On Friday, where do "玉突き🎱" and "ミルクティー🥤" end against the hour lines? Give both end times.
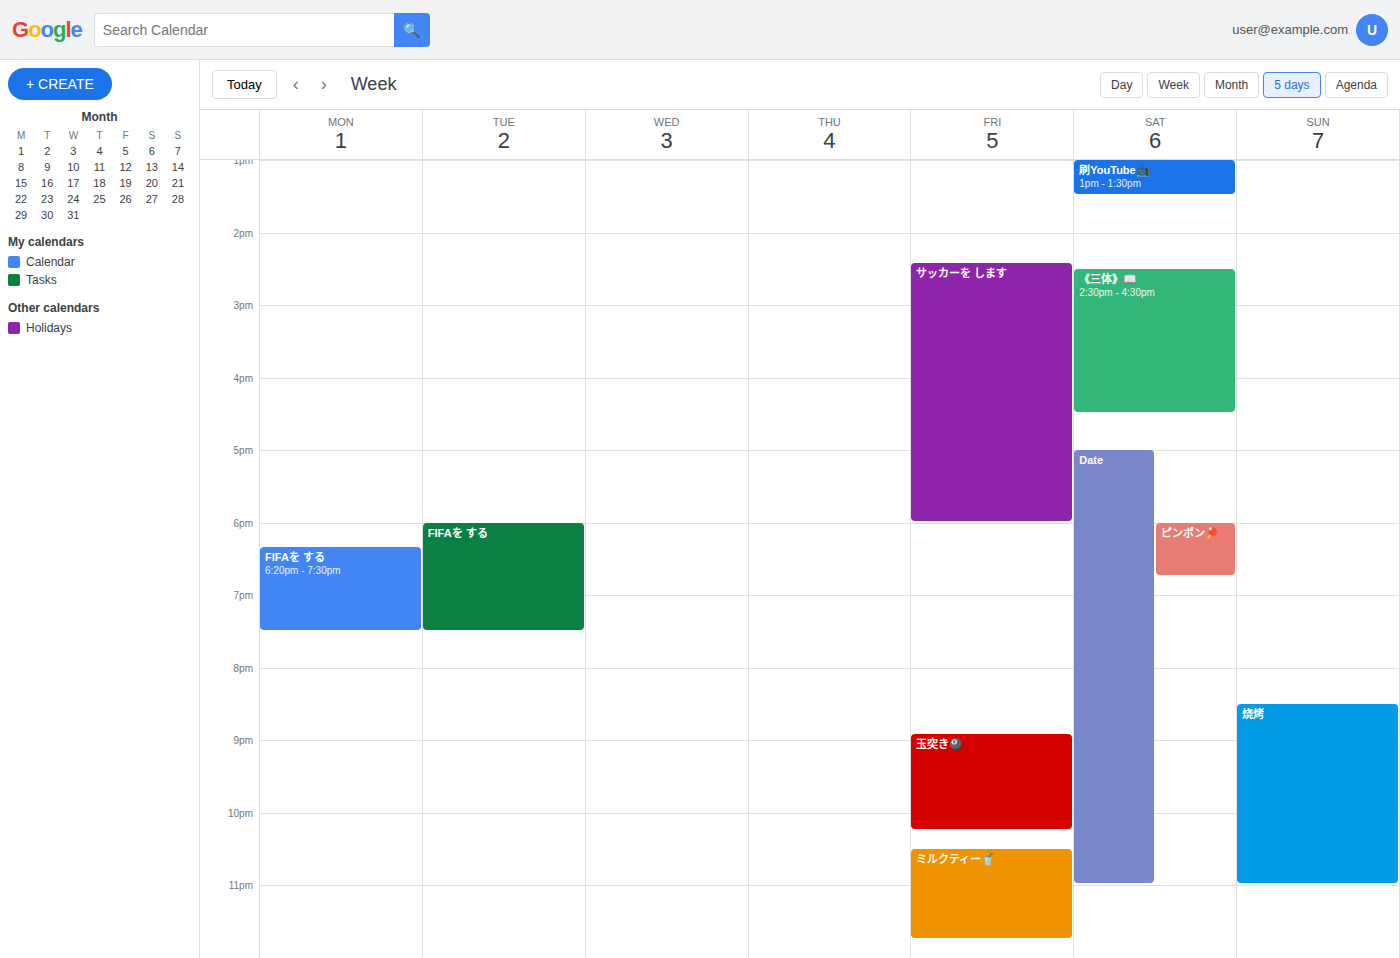
"玉突き🎱": 10:15 PM, neither: a quarter of the way from the 10 PM line to the 11 PM line. "ミルクティー🥤": 11:45 PM, neither: three quarters of the way from the 11 PM line to the 12 AM line.